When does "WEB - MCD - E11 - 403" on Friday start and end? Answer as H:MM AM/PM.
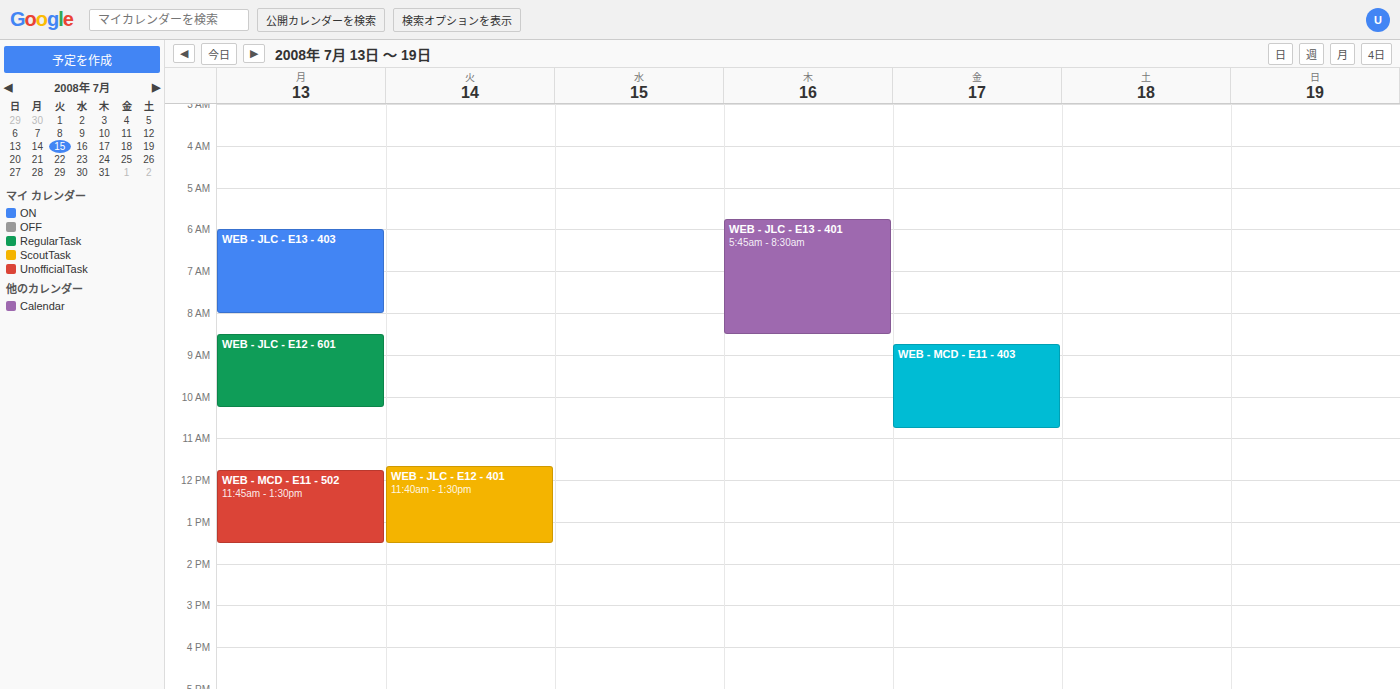
8:45 AM to 10:45 AM